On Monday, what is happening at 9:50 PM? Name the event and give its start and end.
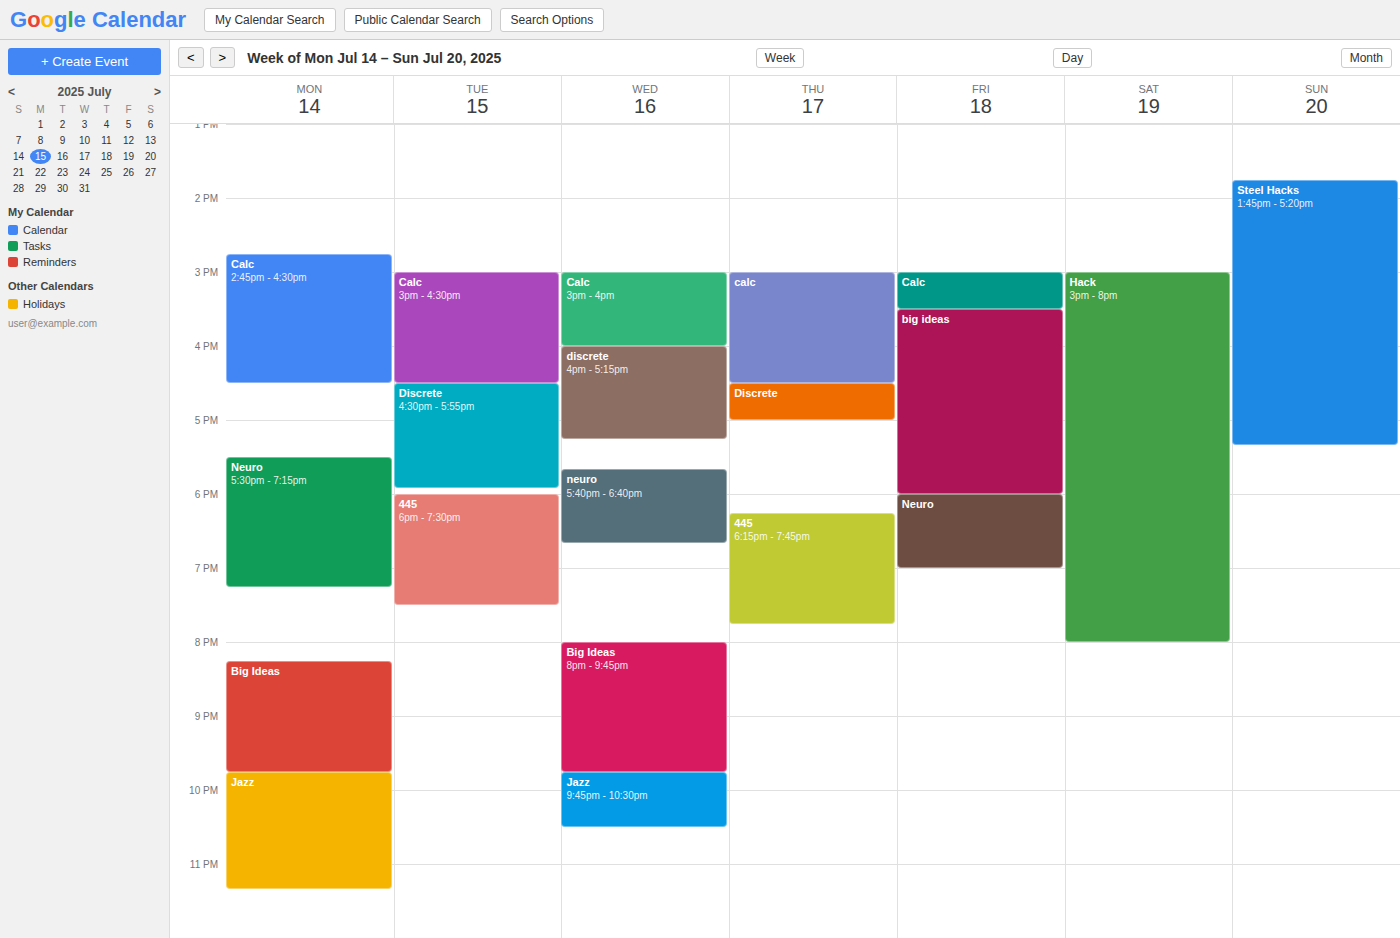
"Jazz", 9:45 PM to 11:20 PM